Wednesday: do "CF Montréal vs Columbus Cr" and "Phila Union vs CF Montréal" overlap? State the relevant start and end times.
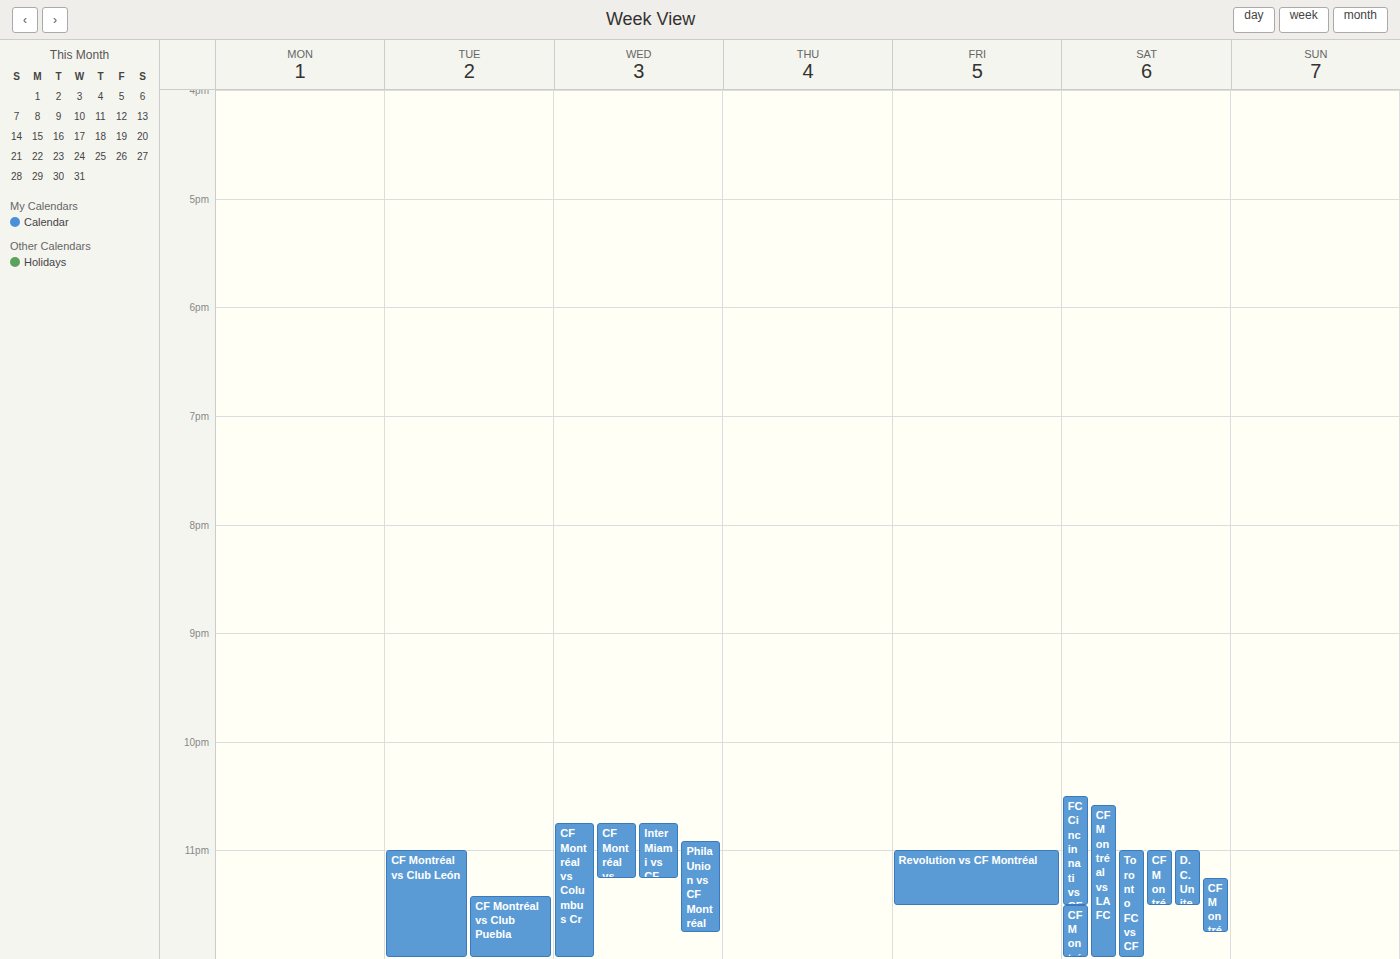
"Phila Union vs CF Montréal" runs 10:55 PM to 11:45 PM, inside "CF Montréal vs Columbus Cr" -- they overlap.